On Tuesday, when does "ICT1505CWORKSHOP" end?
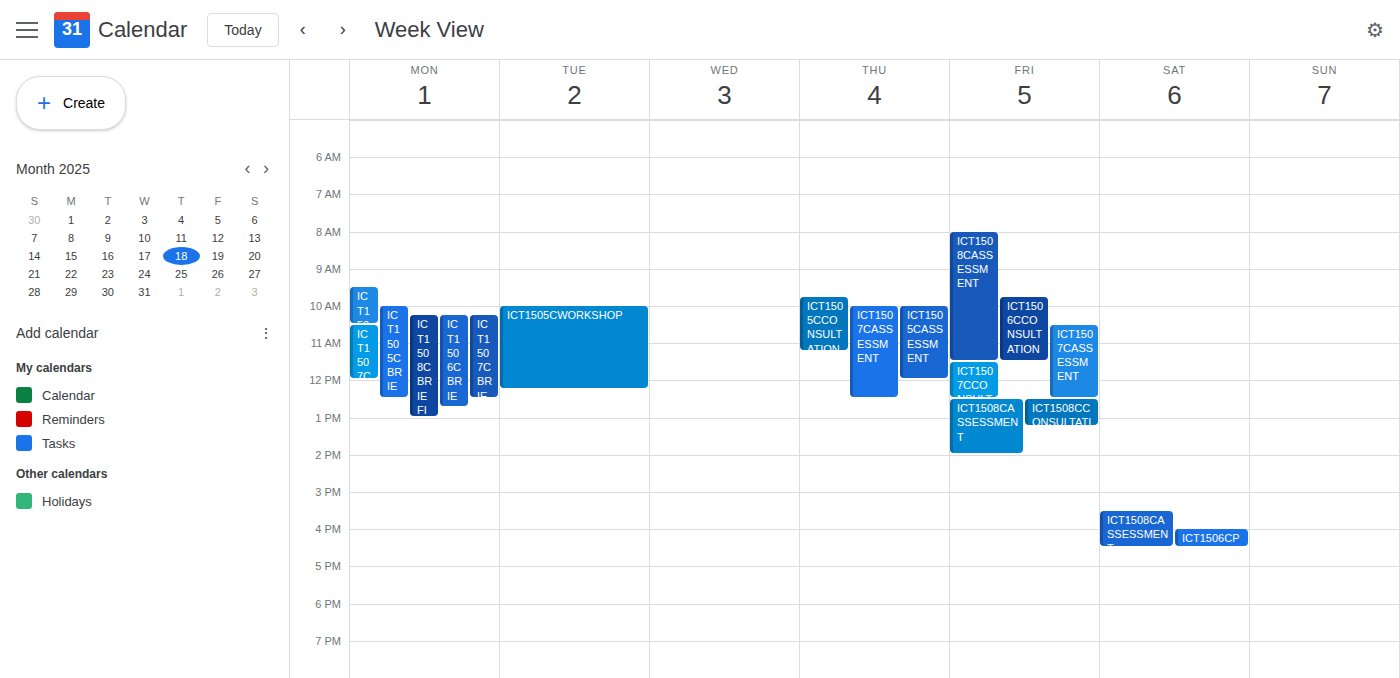
12:15 PM